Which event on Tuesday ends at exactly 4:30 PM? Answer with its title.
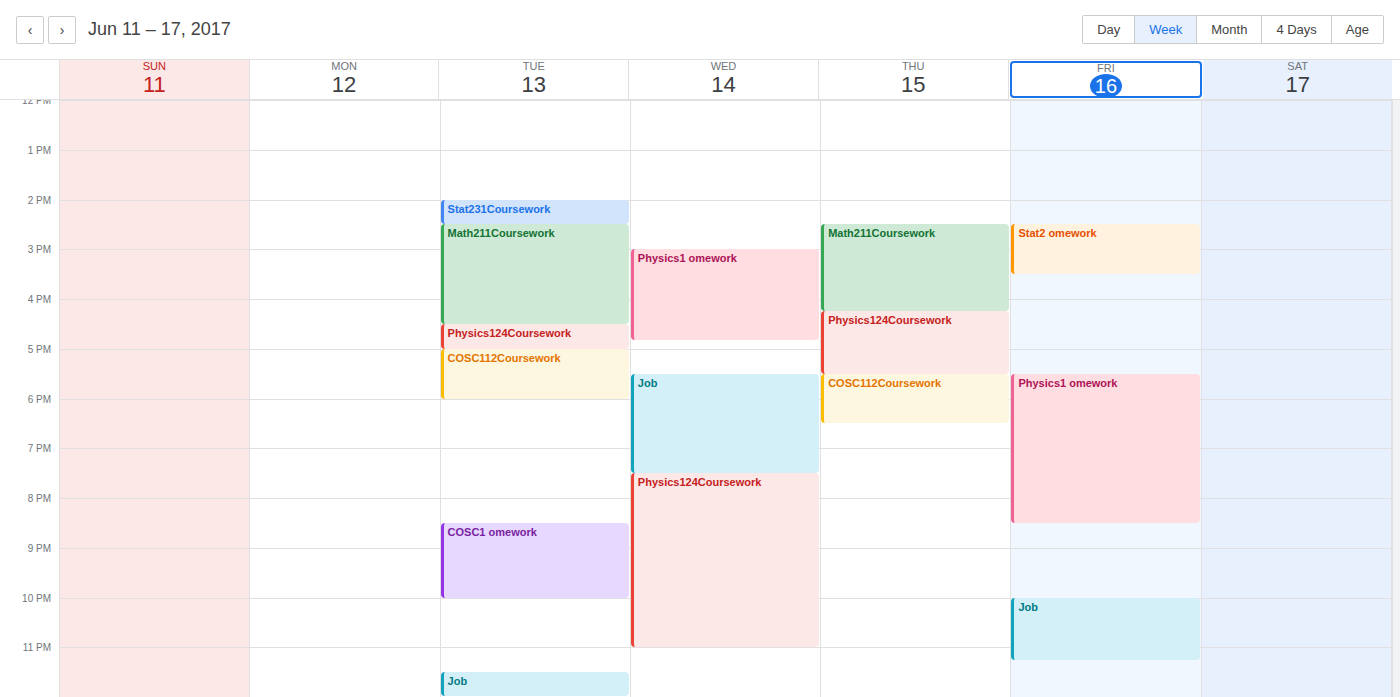
"Math211Coursework"